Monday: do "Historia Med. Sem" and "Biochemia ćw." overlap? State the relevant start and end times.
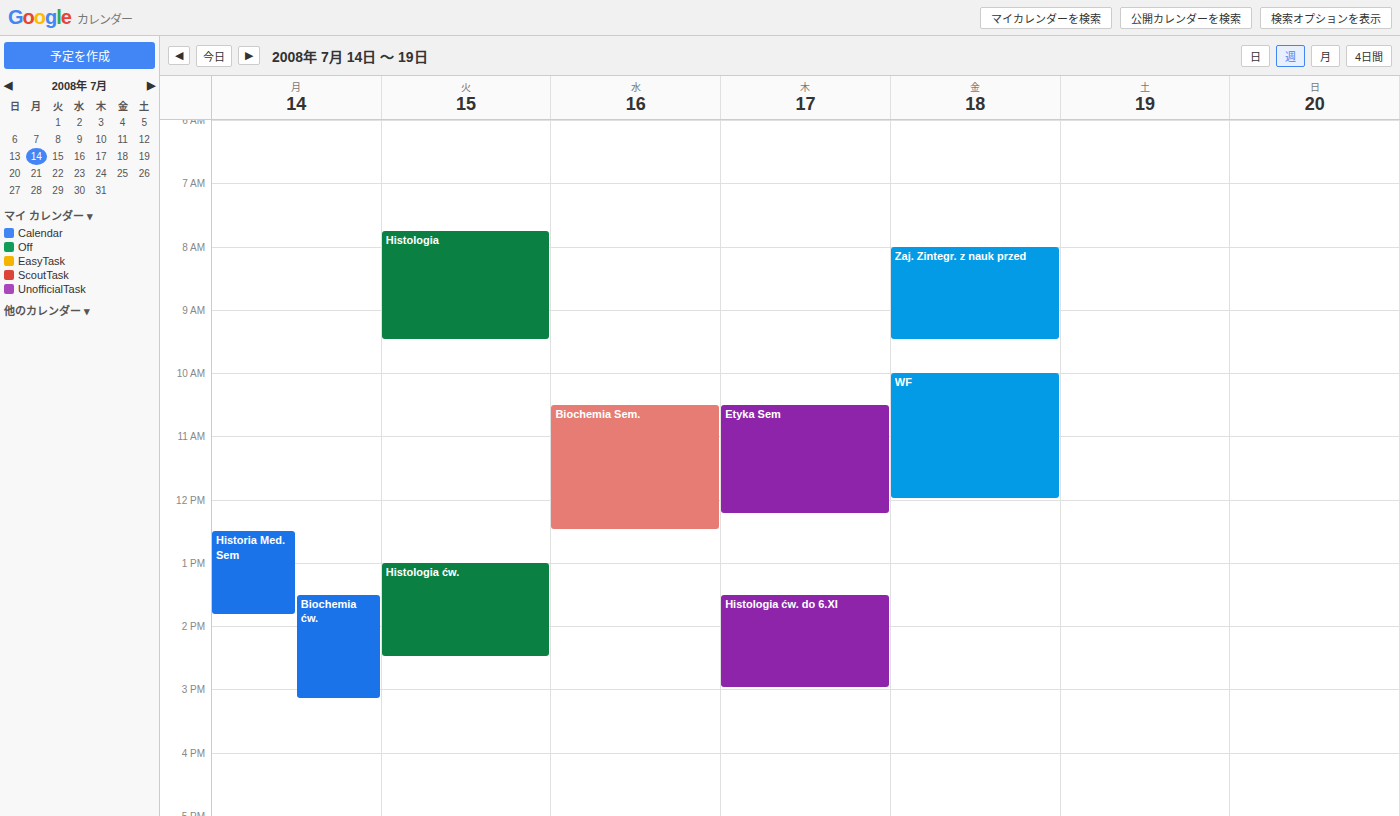
"Biochemia ćw." starts at 1:30 PM, before "Historia Med. Sem" ends at 1:50 PM -- they overlap.